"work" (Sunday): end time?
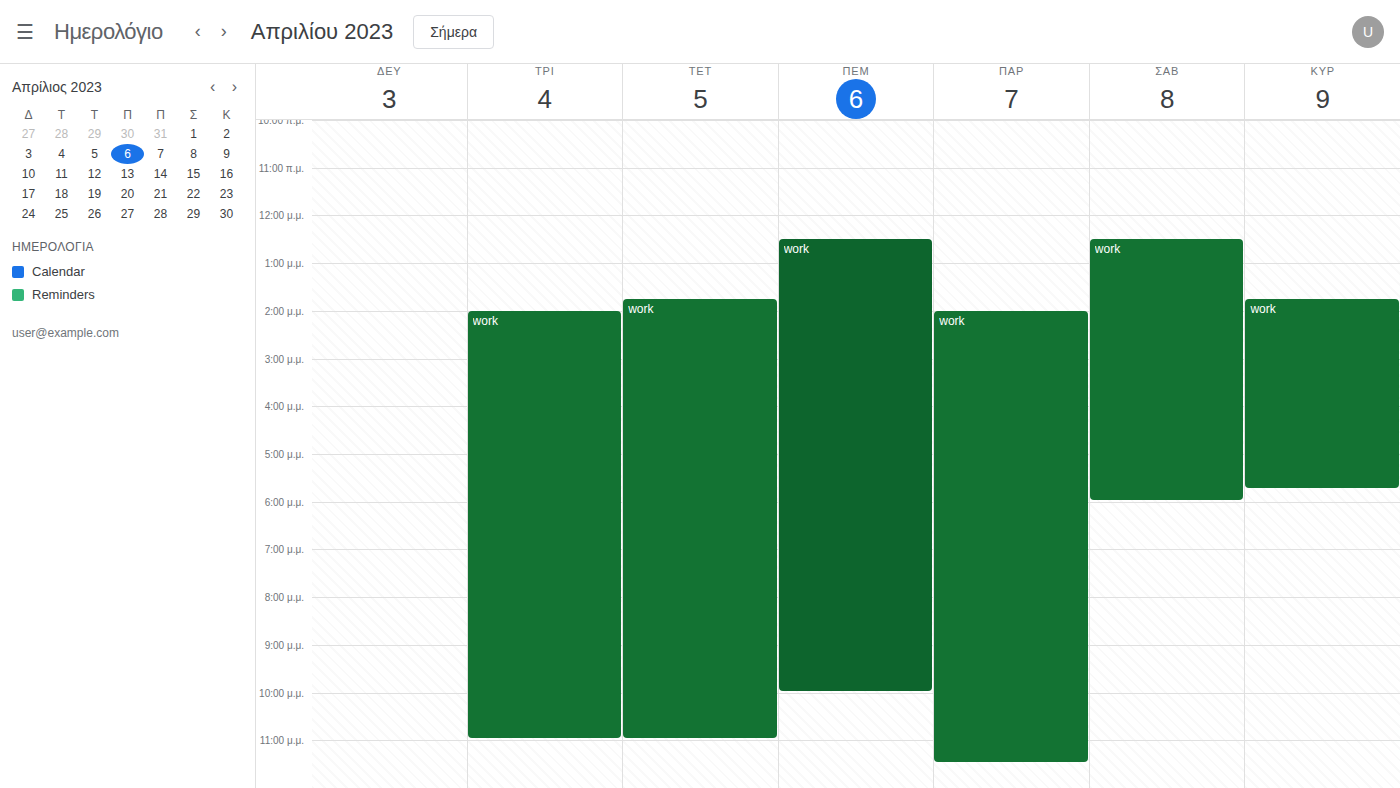
5:45 PM